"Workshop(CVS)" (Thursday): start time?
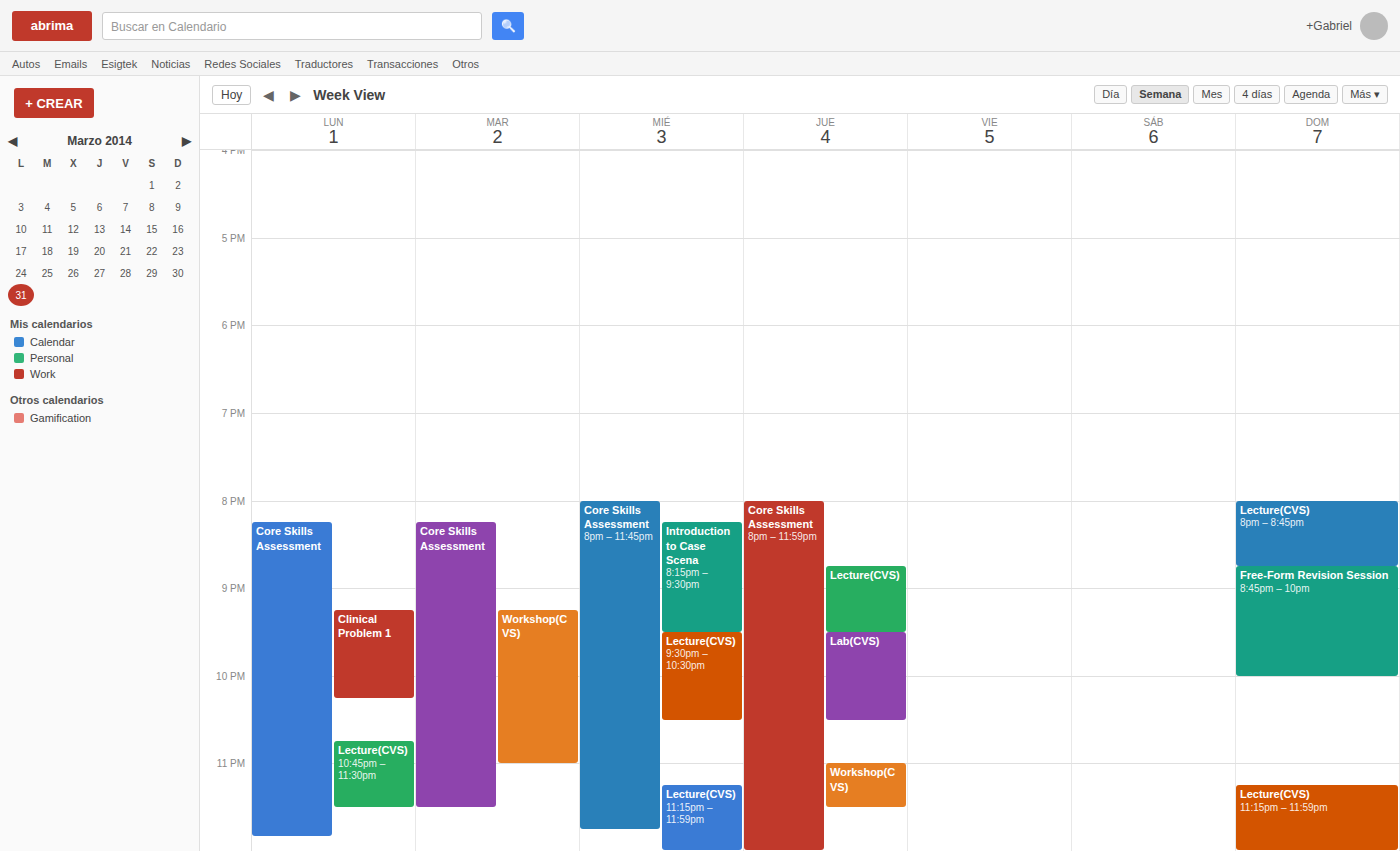
11:00 PM